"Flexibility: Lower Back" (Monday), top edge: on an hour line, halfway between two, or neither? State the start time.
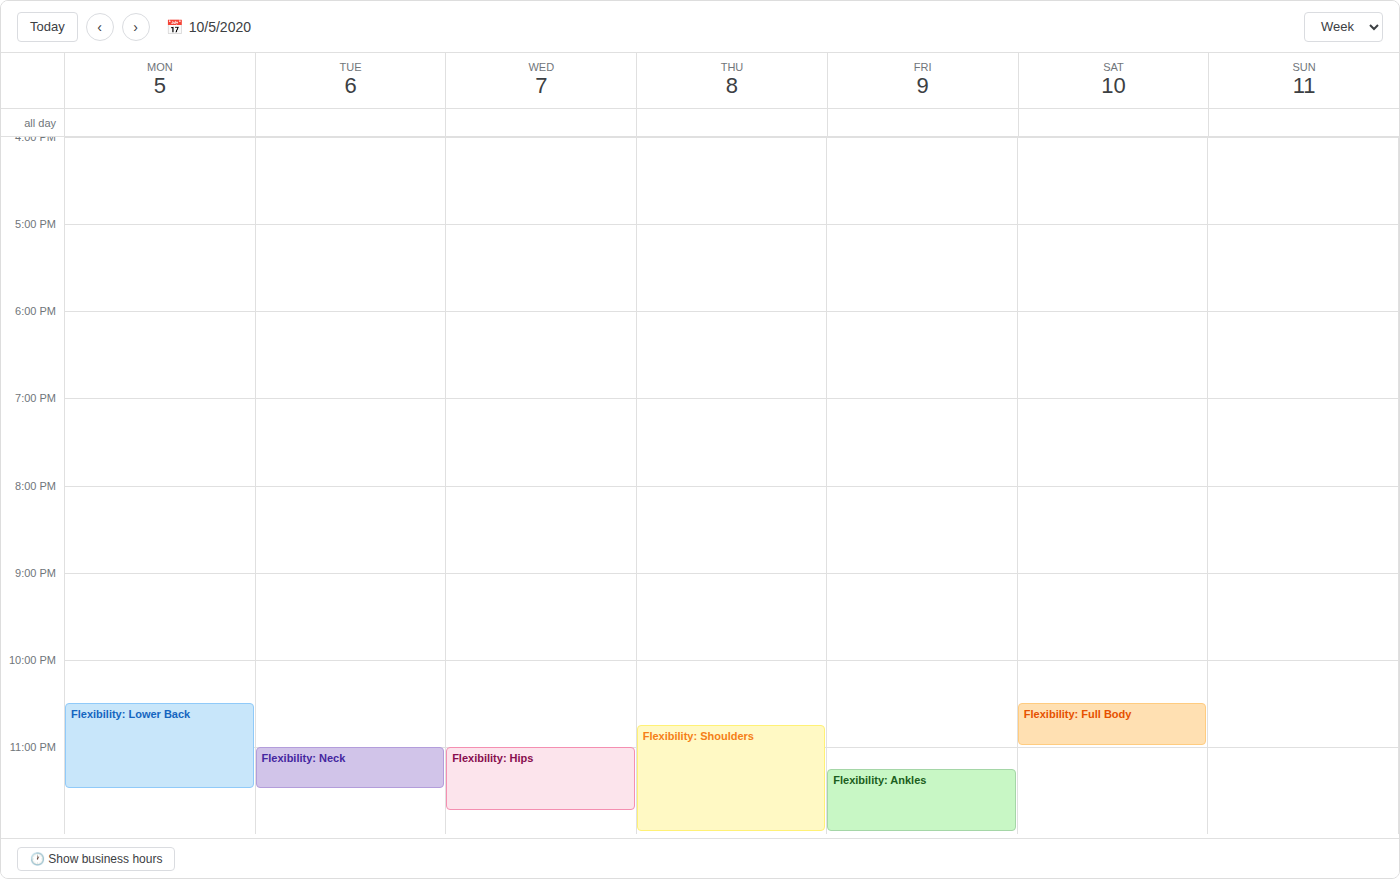
10:30 PM -- halfway between the 10 PM and 11 PM lines.